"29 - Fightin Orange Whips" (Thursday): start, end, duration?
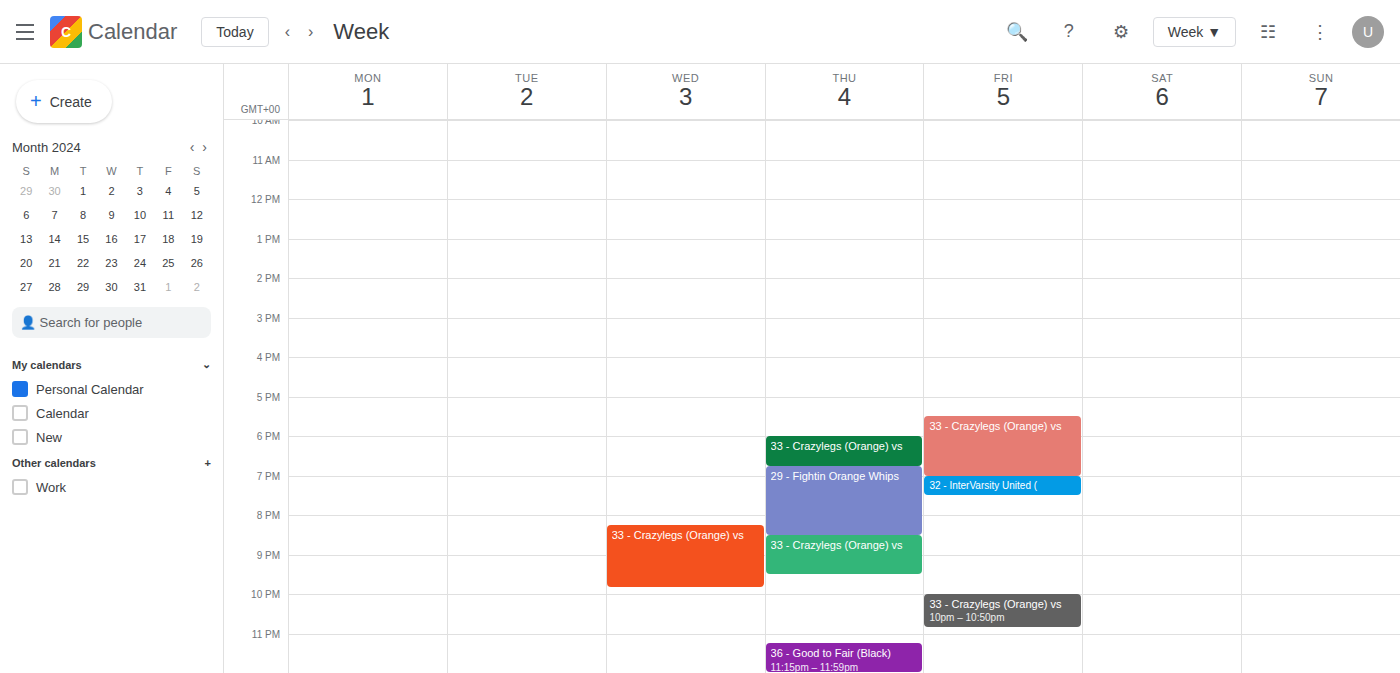
6:45 PM to 8:30 PM, 1 hour 45 minutes